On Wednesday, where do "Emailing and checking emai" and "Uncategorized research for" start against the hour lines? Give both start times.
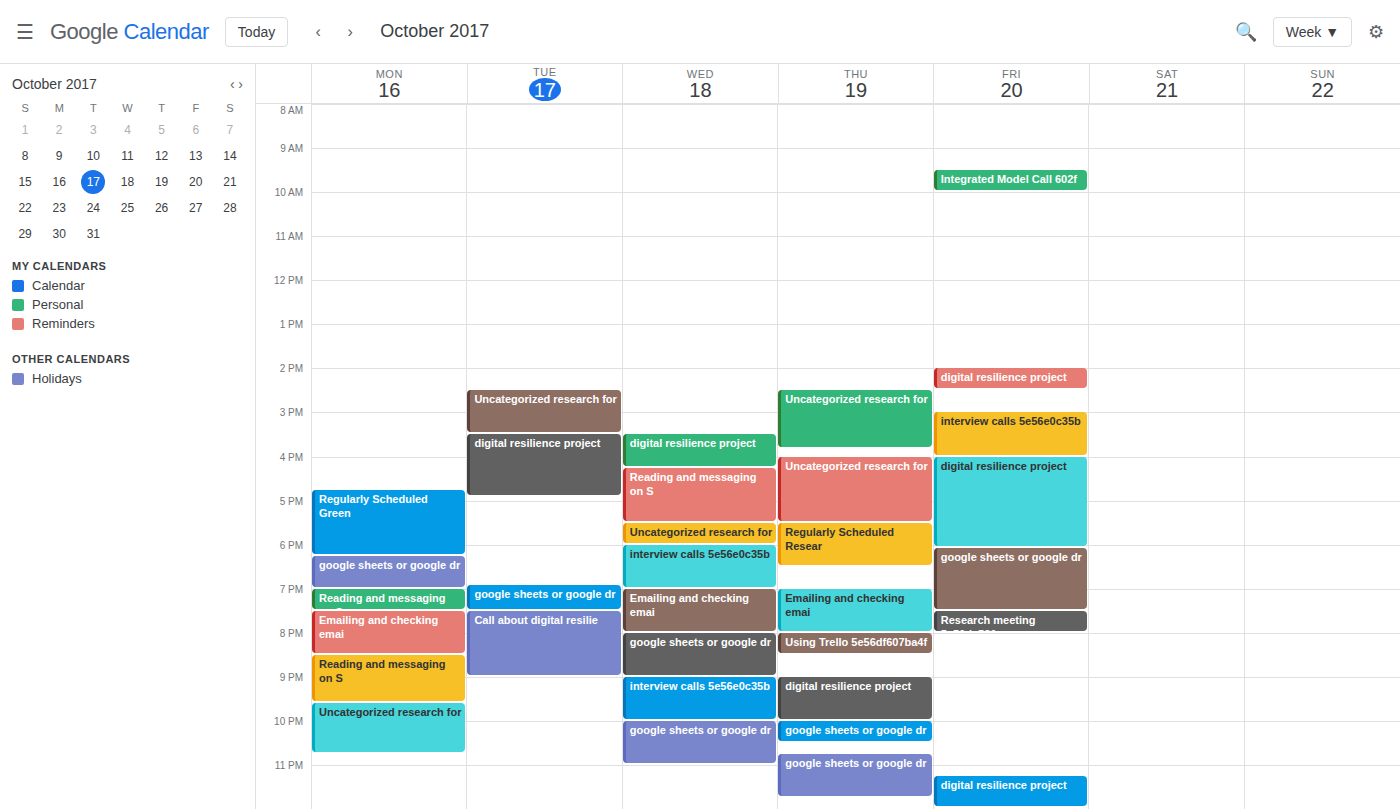
"Emailing and checking emai": 7:00 PM, exactly on the 7 PM line. "Uncategorized research for": 5:30 PM, halfway between the 5 PM and 6 PM lines.